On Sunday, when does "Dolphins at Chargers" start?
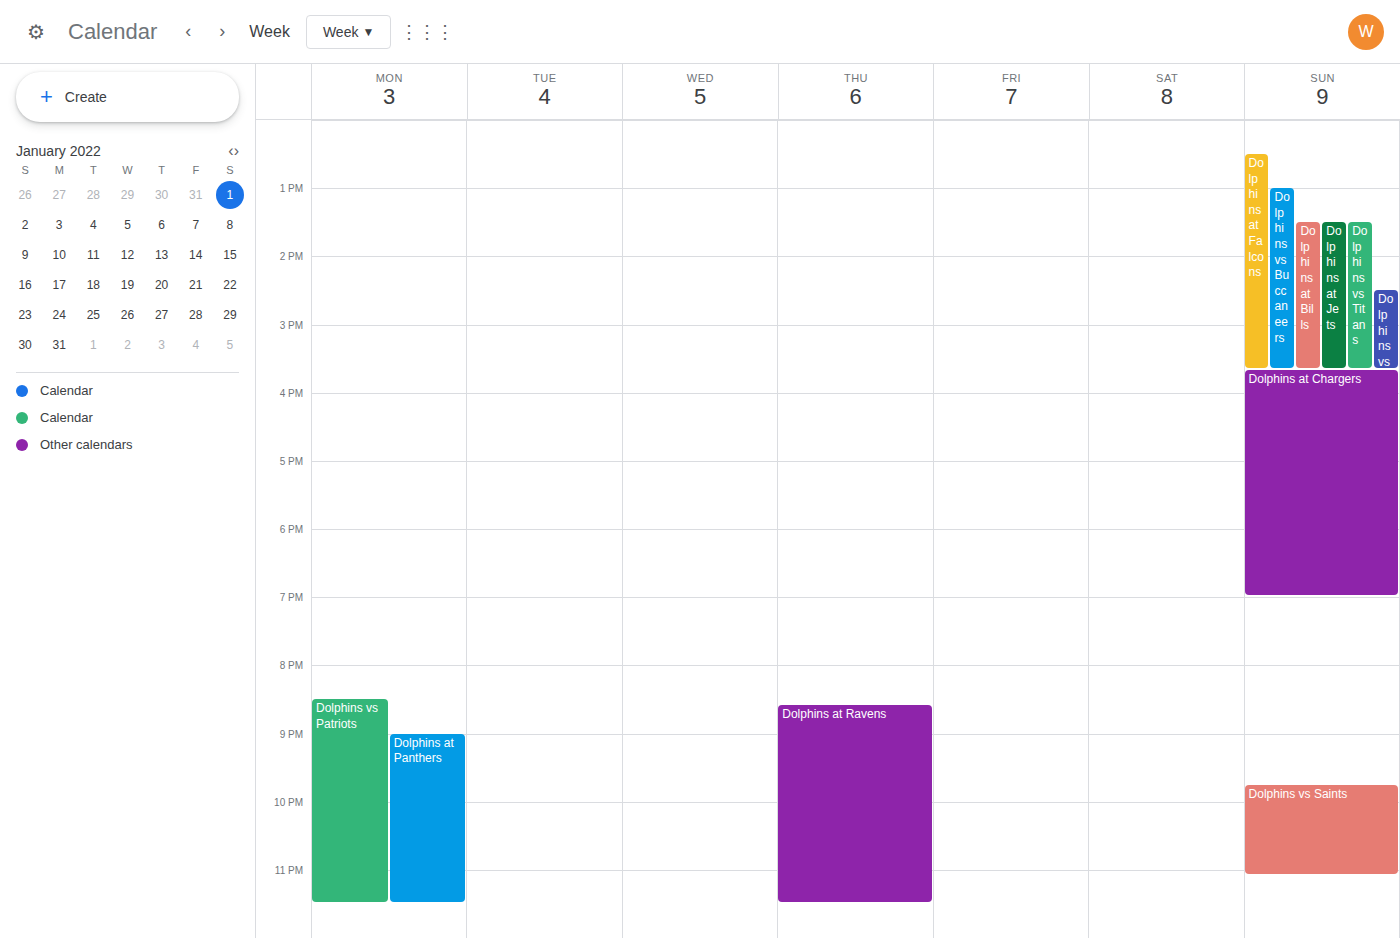
3:40 PM